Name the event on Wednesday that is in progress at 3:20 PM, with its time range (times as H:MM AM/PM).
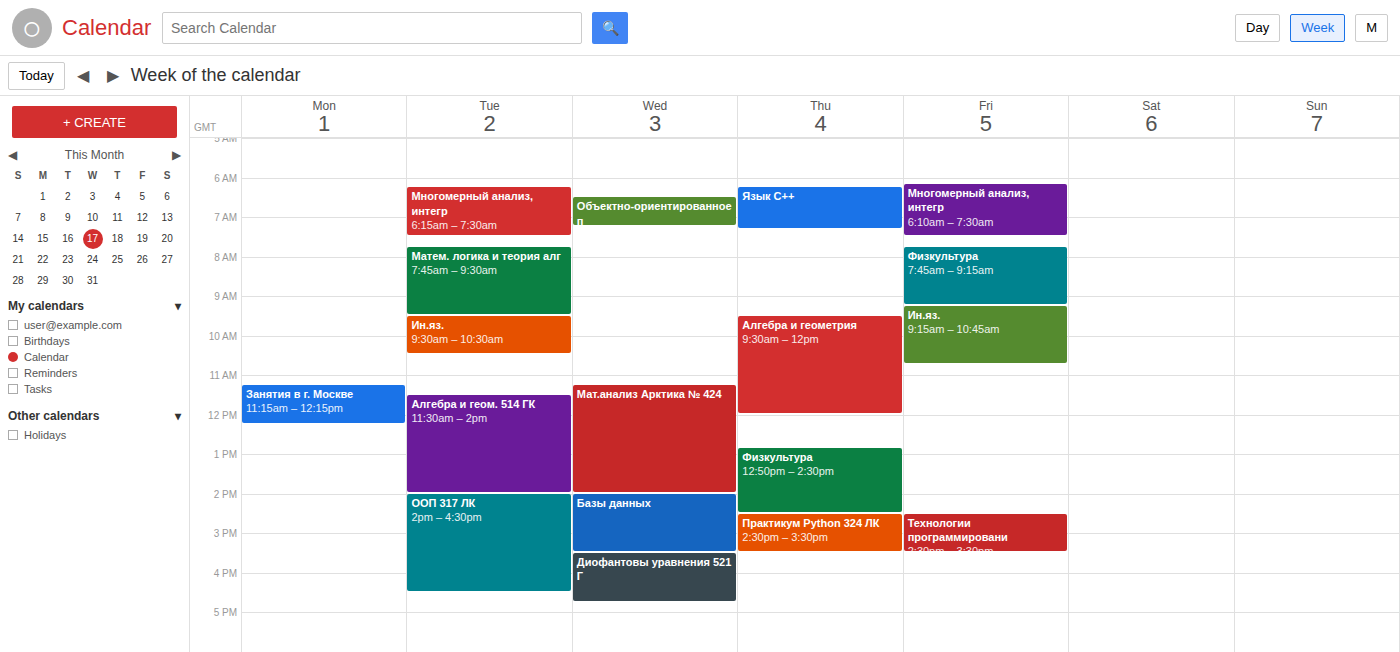
"Базы данных", 2:00 PM to 3:30 PM